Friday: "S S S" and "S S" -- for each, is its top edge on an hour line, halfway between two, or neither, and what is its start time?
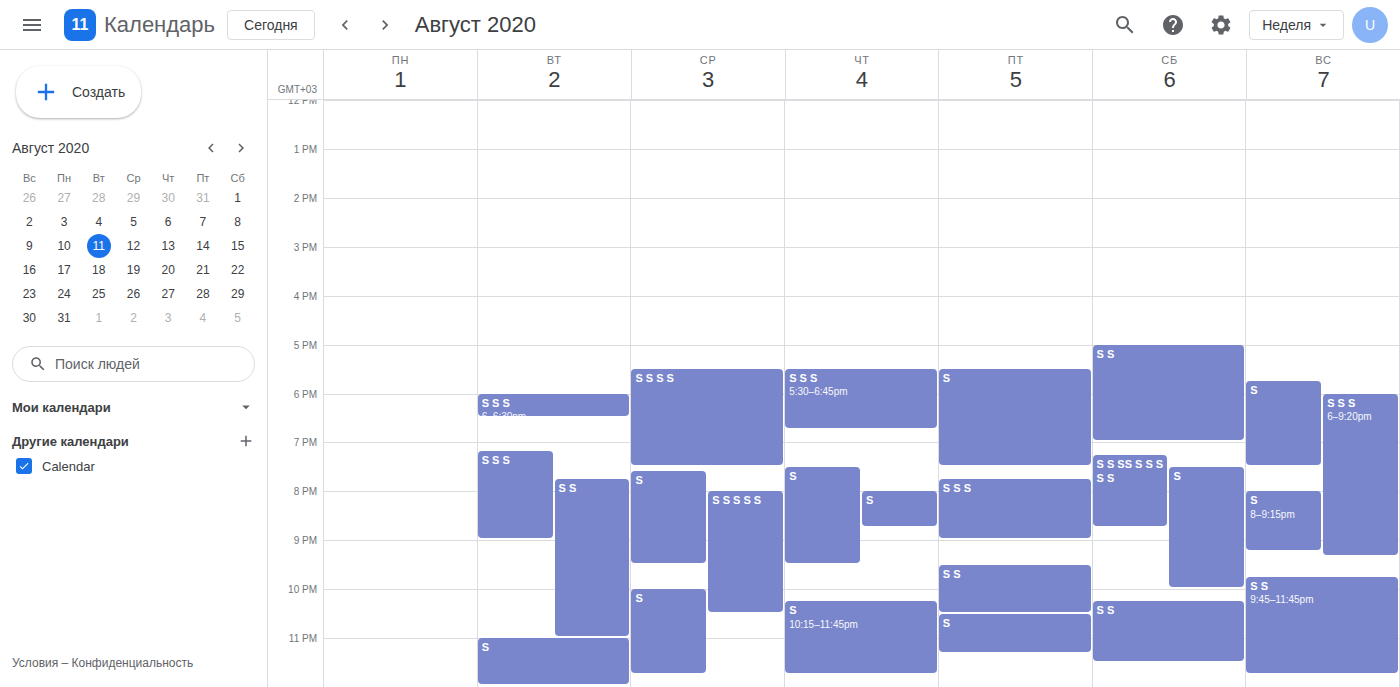
"S S S": 7:45 PM, neither: three quarters of the way from the 7 PM line to the 8 PM line. "S S": 9:30 PM, halfway between the 9 PM and 10 PM lines.